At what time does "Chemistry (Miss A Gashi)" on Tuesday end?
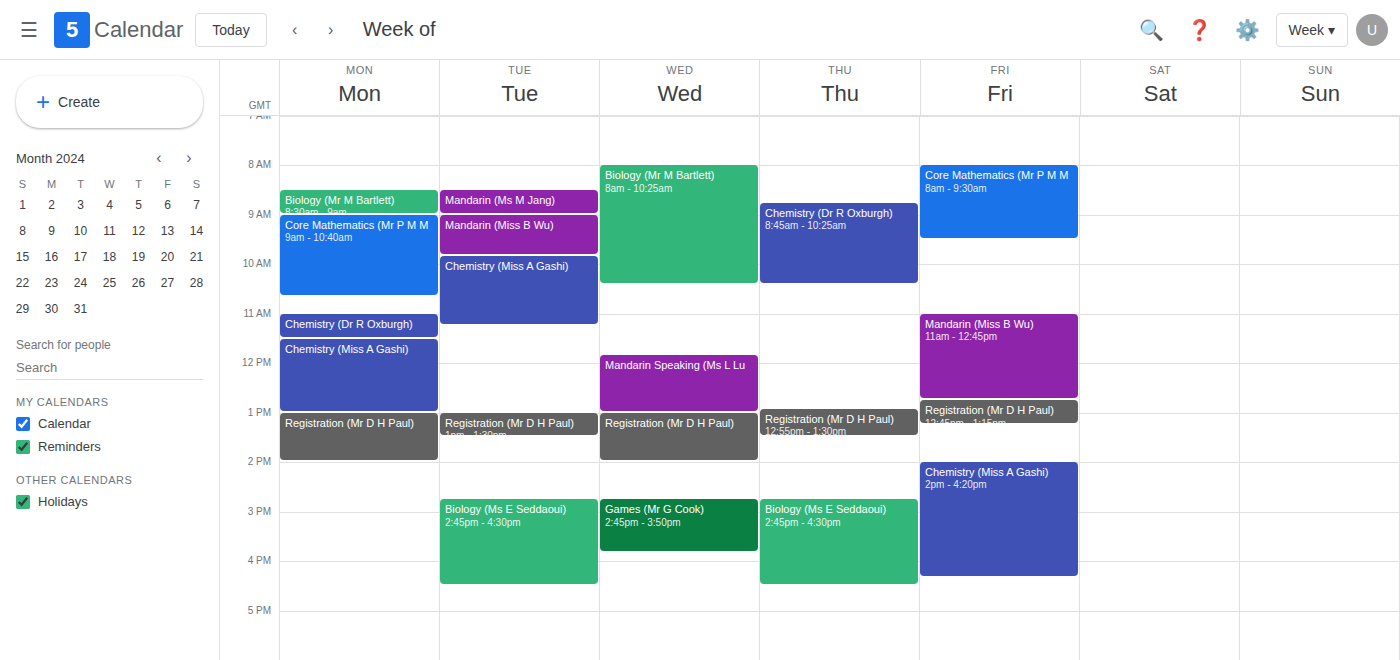
11:15 AM